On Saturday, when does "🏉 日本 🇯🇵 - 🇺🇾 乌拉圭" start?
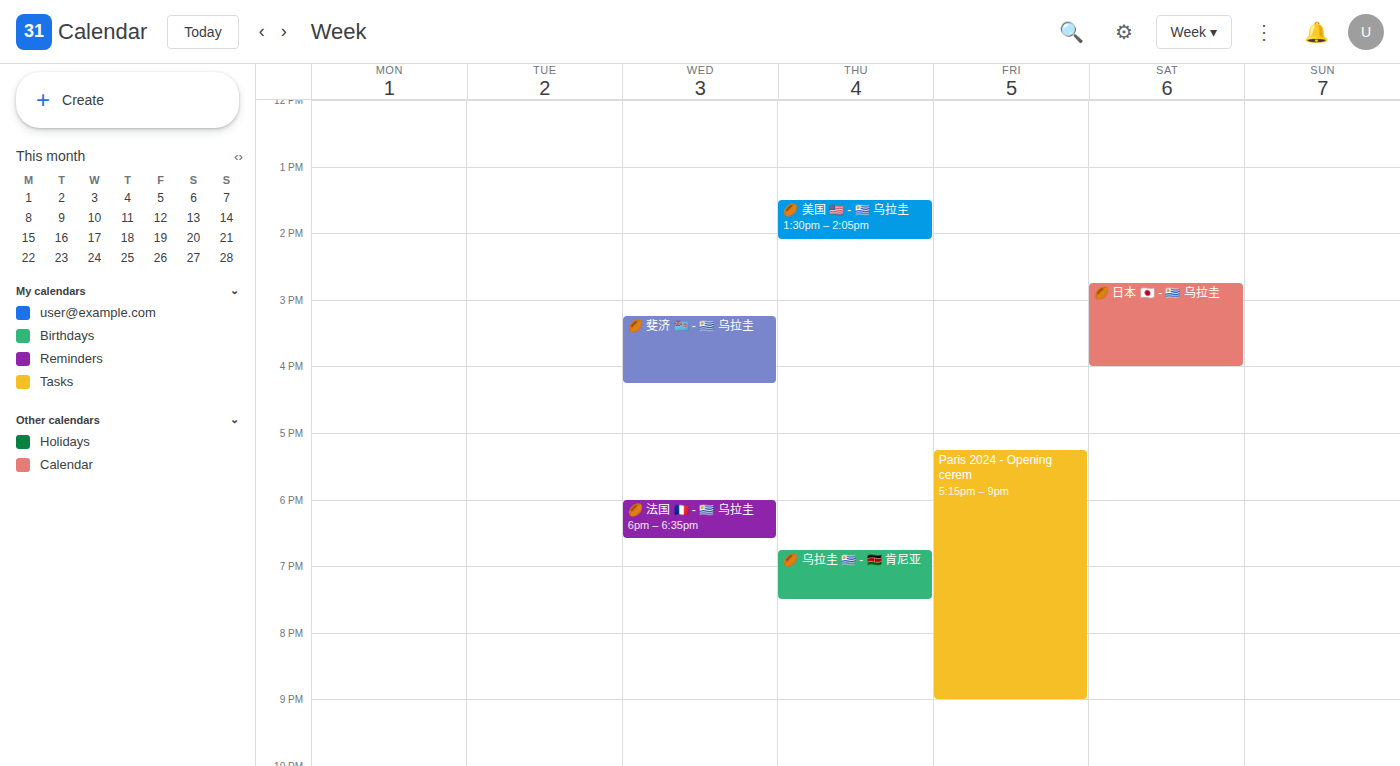
2:45 PM